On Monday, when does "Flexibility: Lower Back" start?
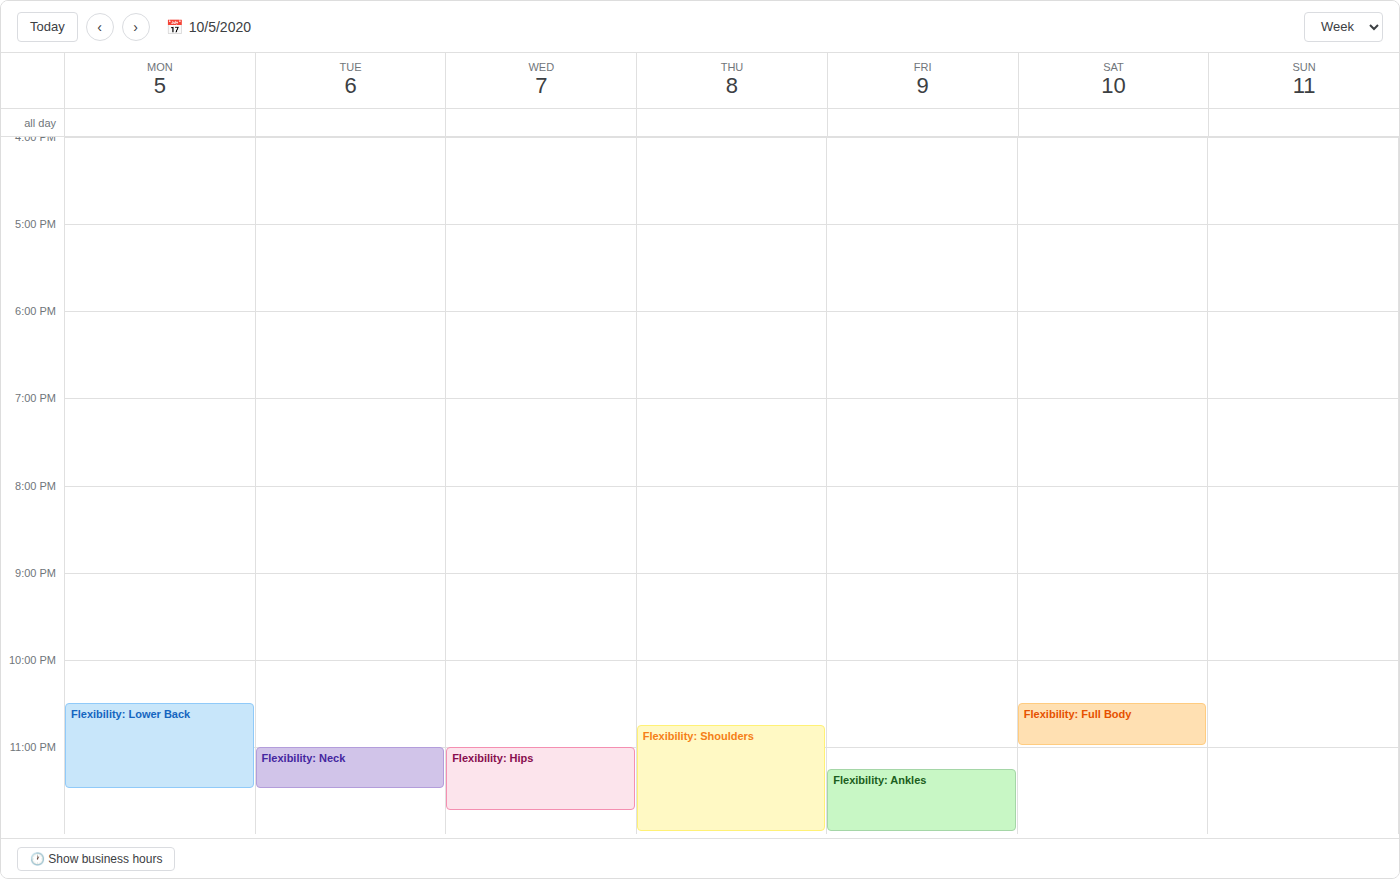
10:30 PM